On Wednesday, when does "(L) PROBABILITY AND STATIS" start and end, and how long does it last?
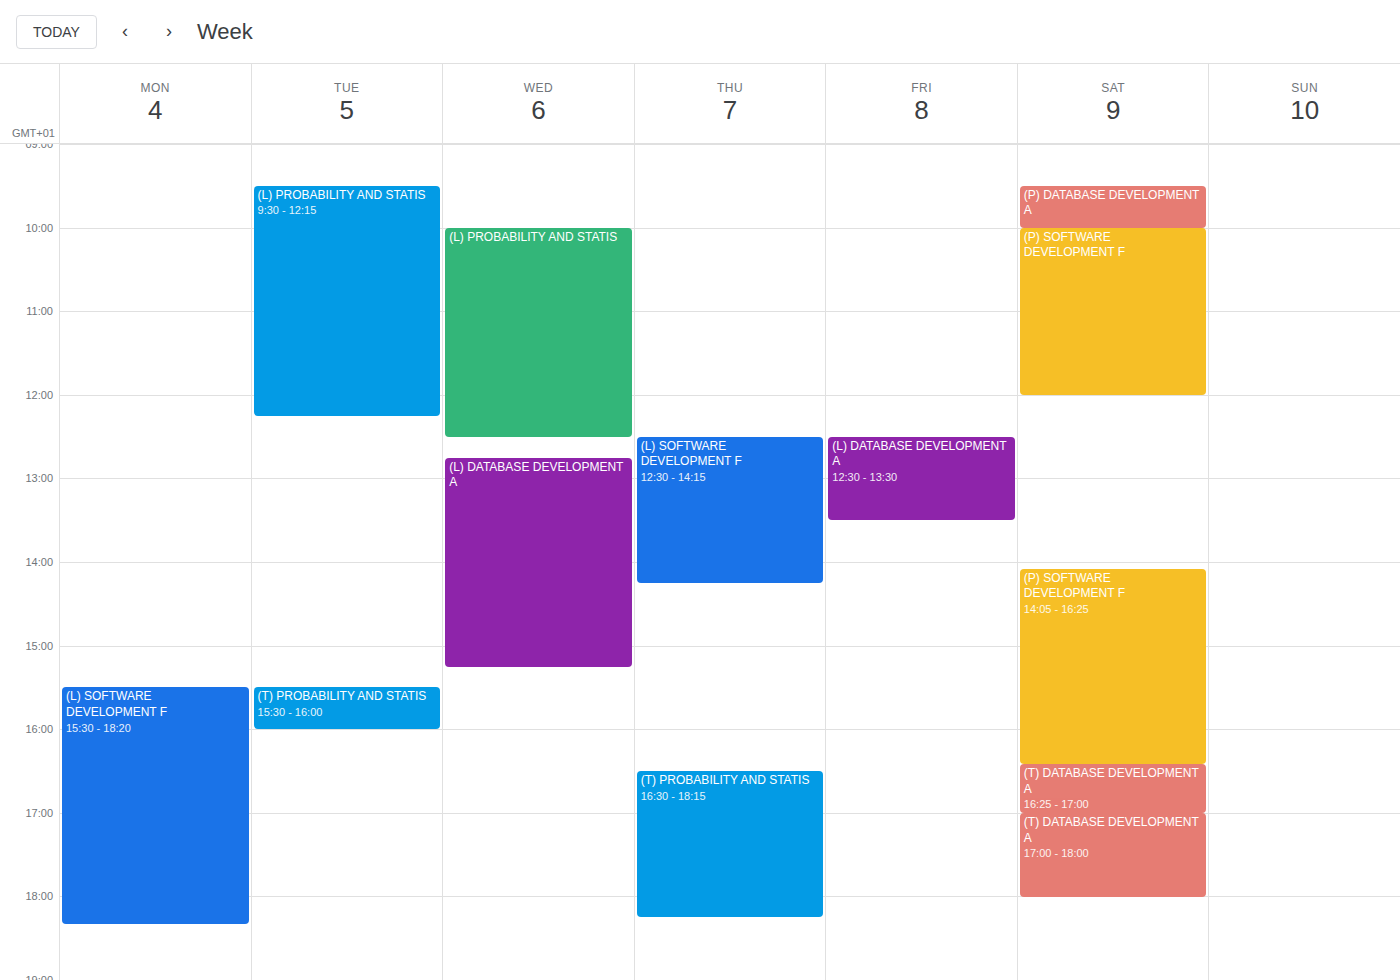
10:00 AM to 12:30 PM, 2 hours 30 minutes